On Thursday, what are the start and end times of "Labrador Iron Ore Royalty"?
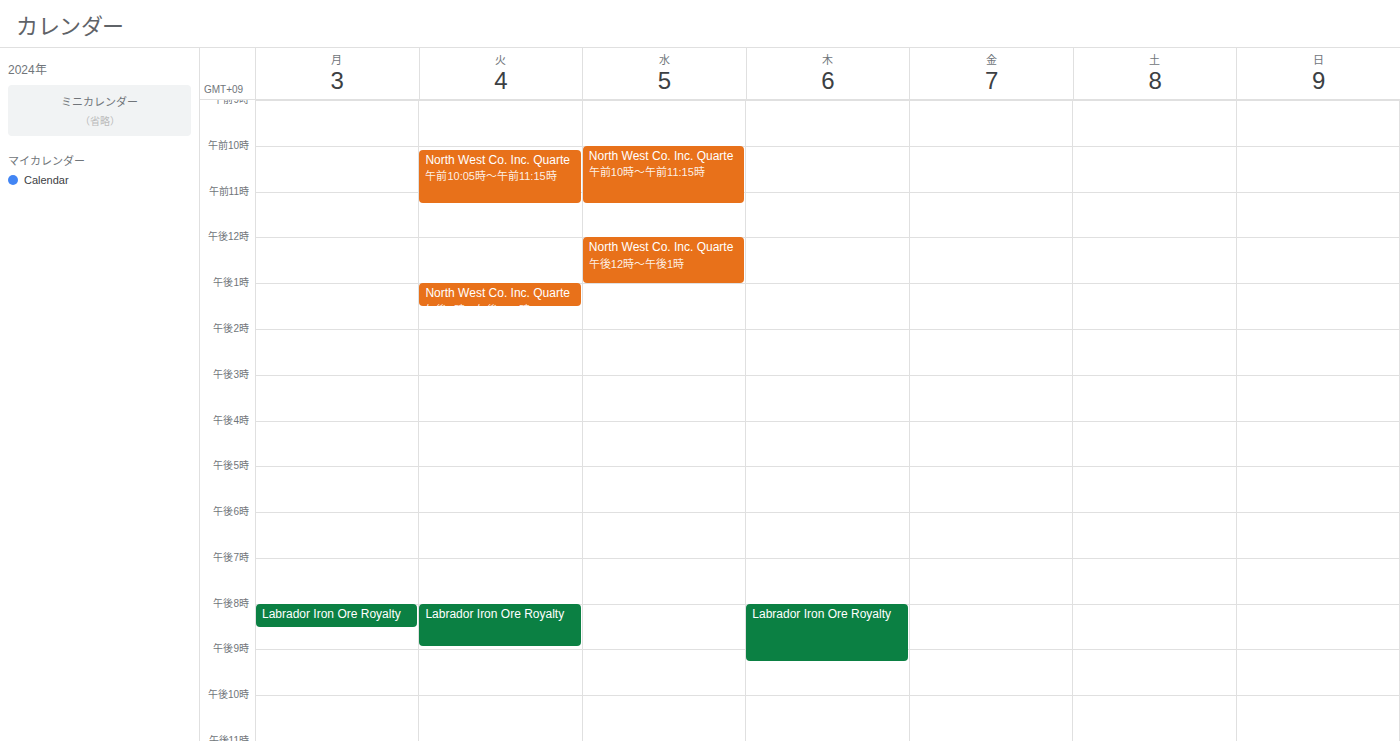
8:00 PM to 9:15 PM